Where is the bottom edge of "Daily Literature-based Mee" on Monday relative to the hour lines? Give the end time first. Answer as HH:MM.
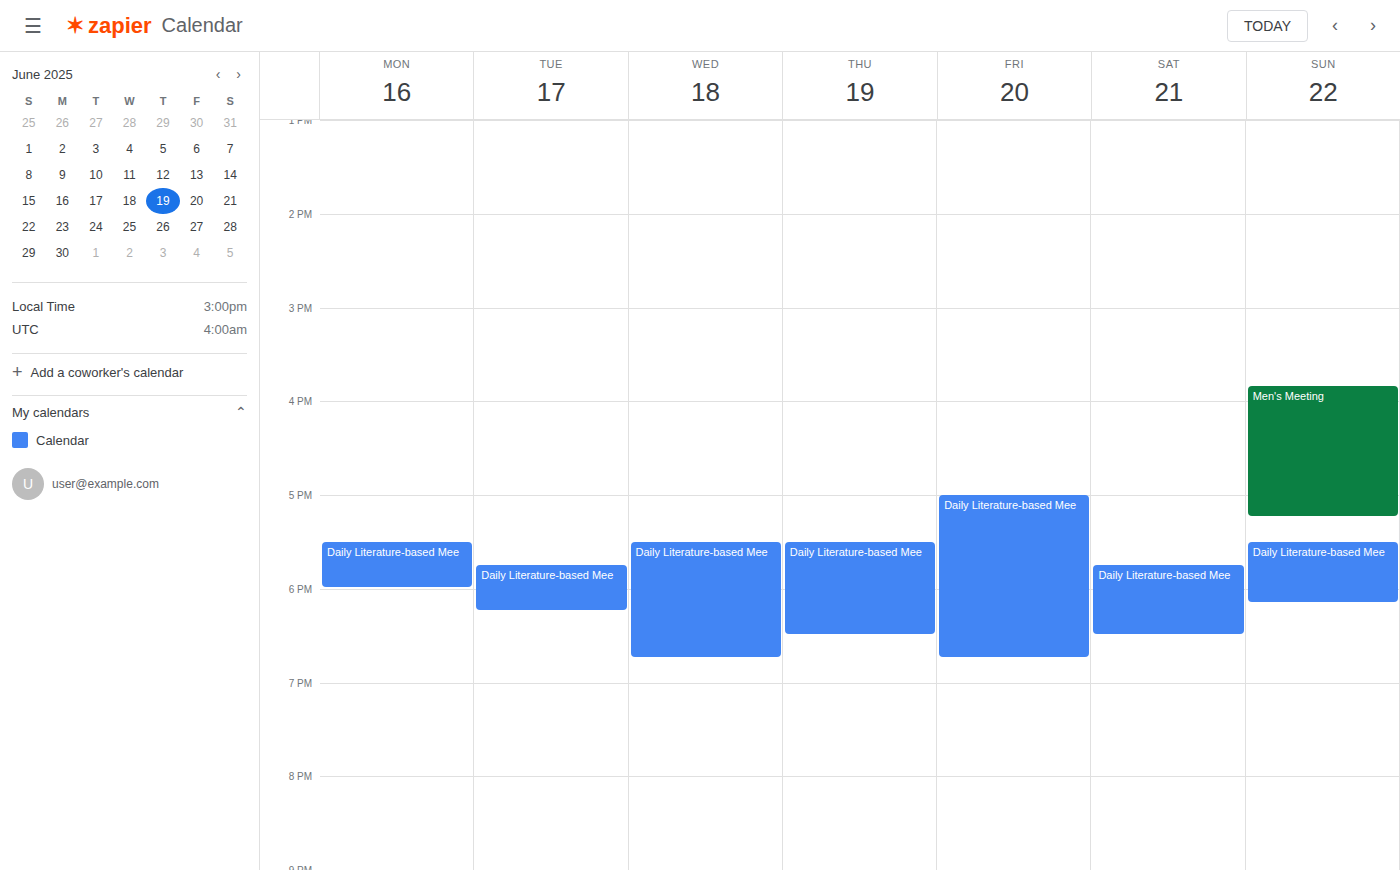
18:00 -- exactly on the 18:00 line.